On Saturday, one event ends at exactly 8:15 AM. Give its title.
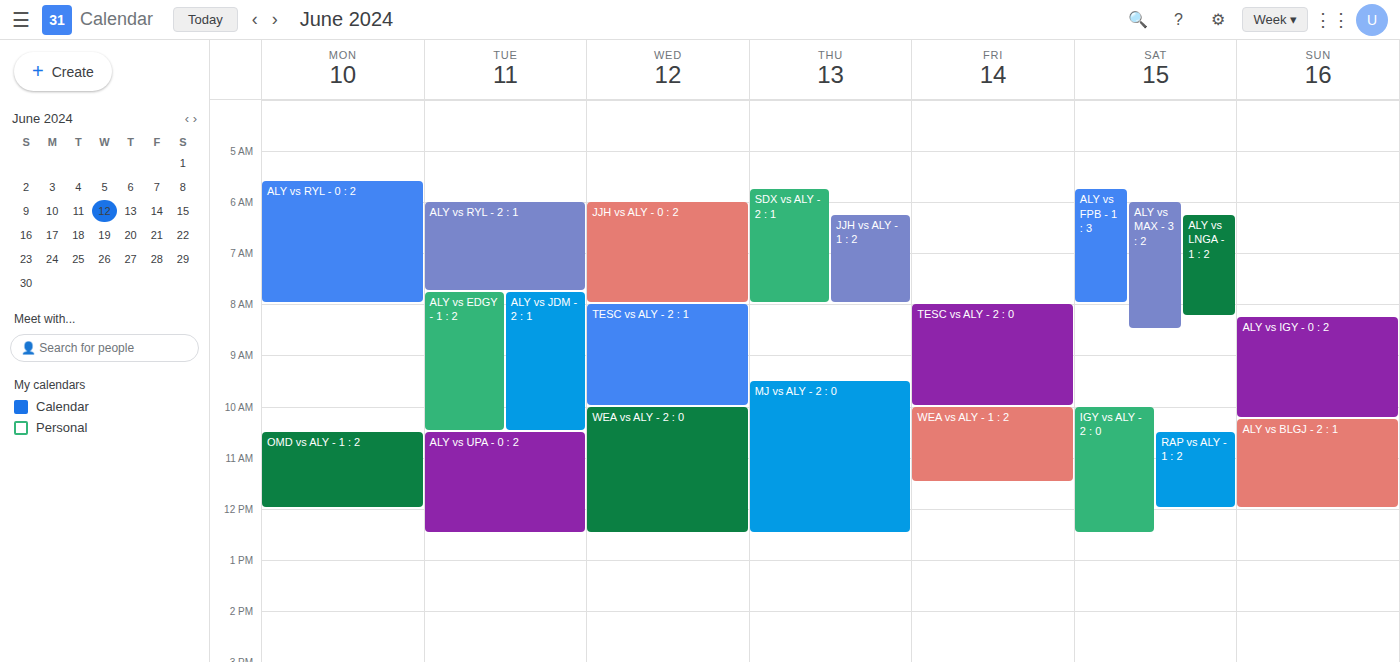
"ALY vs LNGA - 1 : 2"